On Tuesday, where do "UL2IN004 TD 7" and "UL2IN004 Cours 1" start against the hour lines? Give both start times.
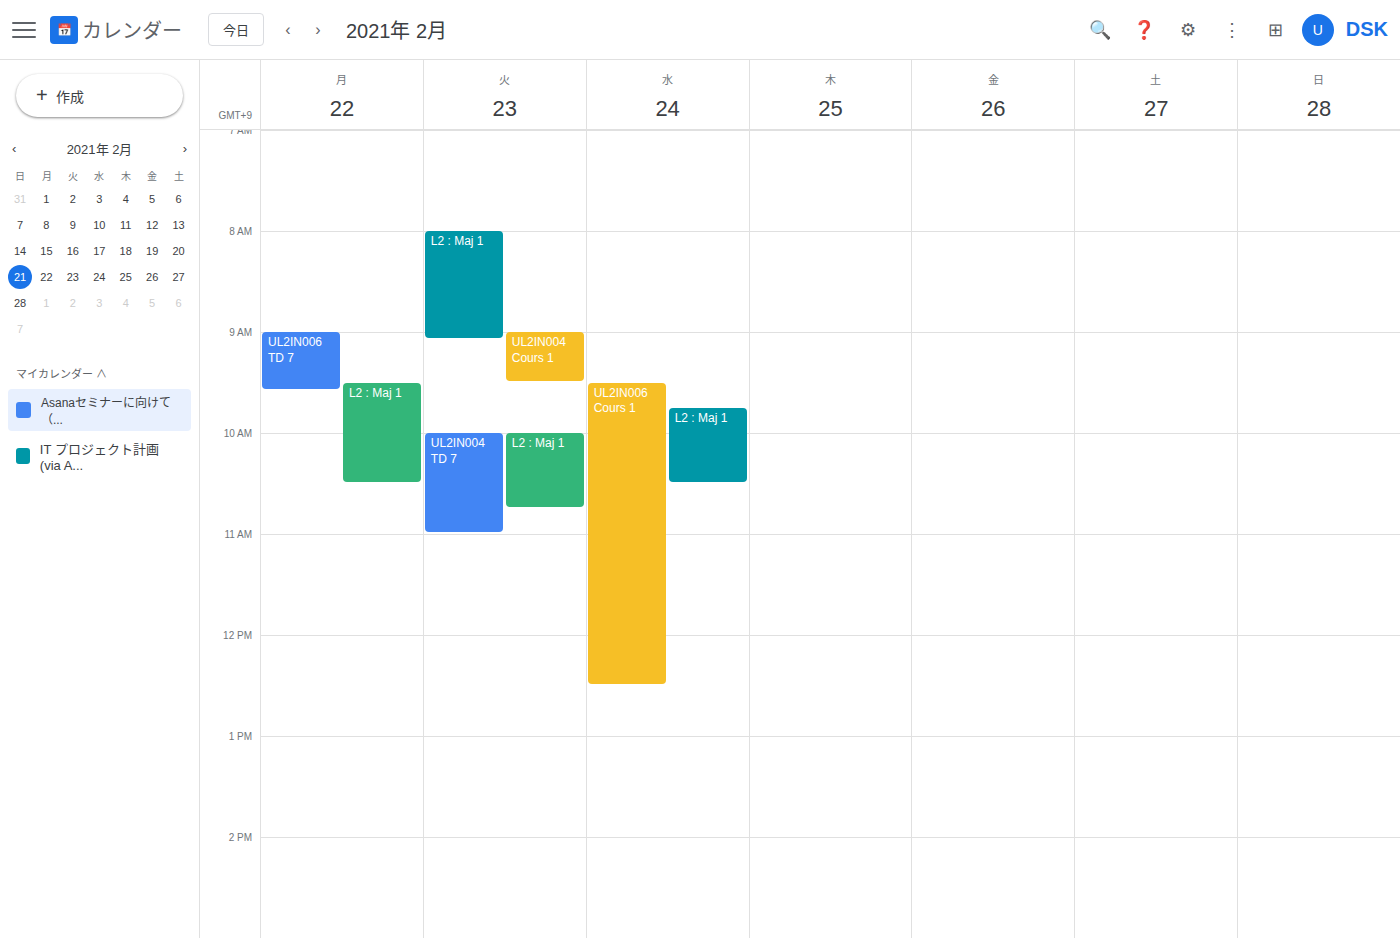
"UL2IN004 TD 7": 10:00, exactly on the 10:00 line. "UL2IN004 Cours 1": 09:00, exactly on the 09:00 line.